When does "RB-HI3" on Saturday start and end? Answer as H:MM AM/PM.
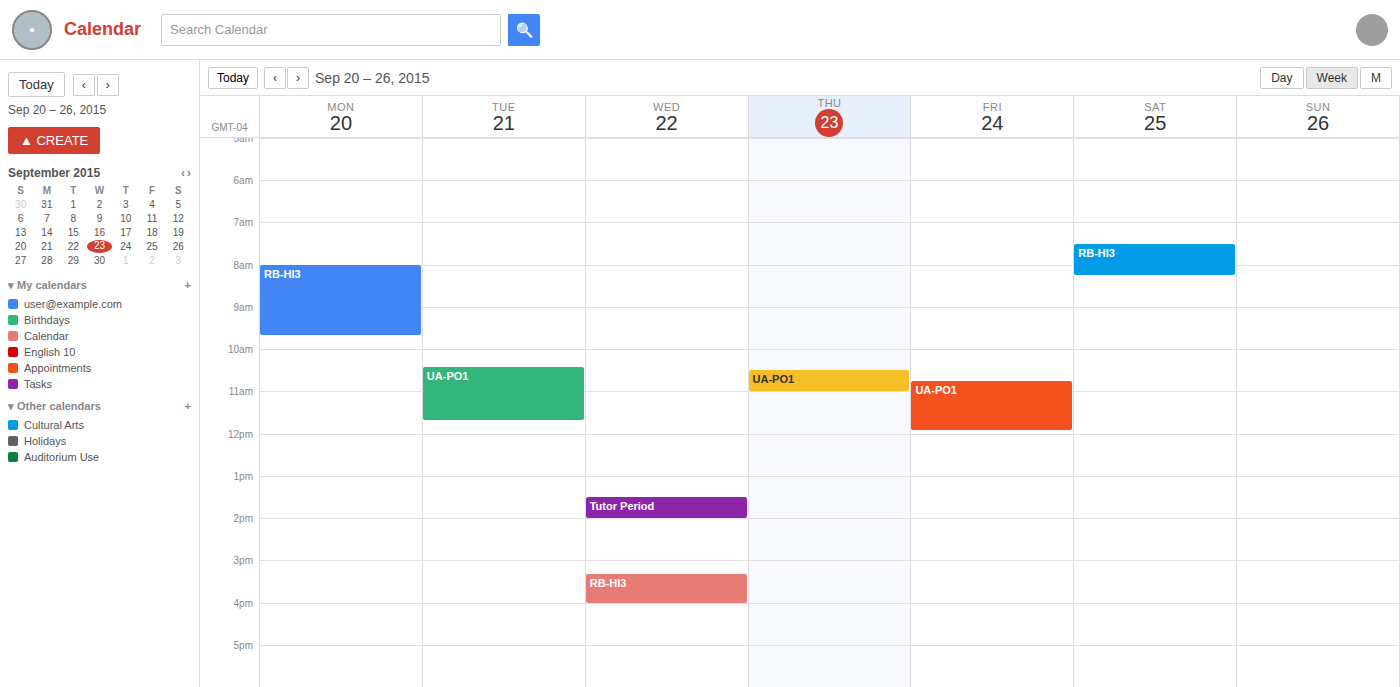
7:30 AM to 8:15 AM